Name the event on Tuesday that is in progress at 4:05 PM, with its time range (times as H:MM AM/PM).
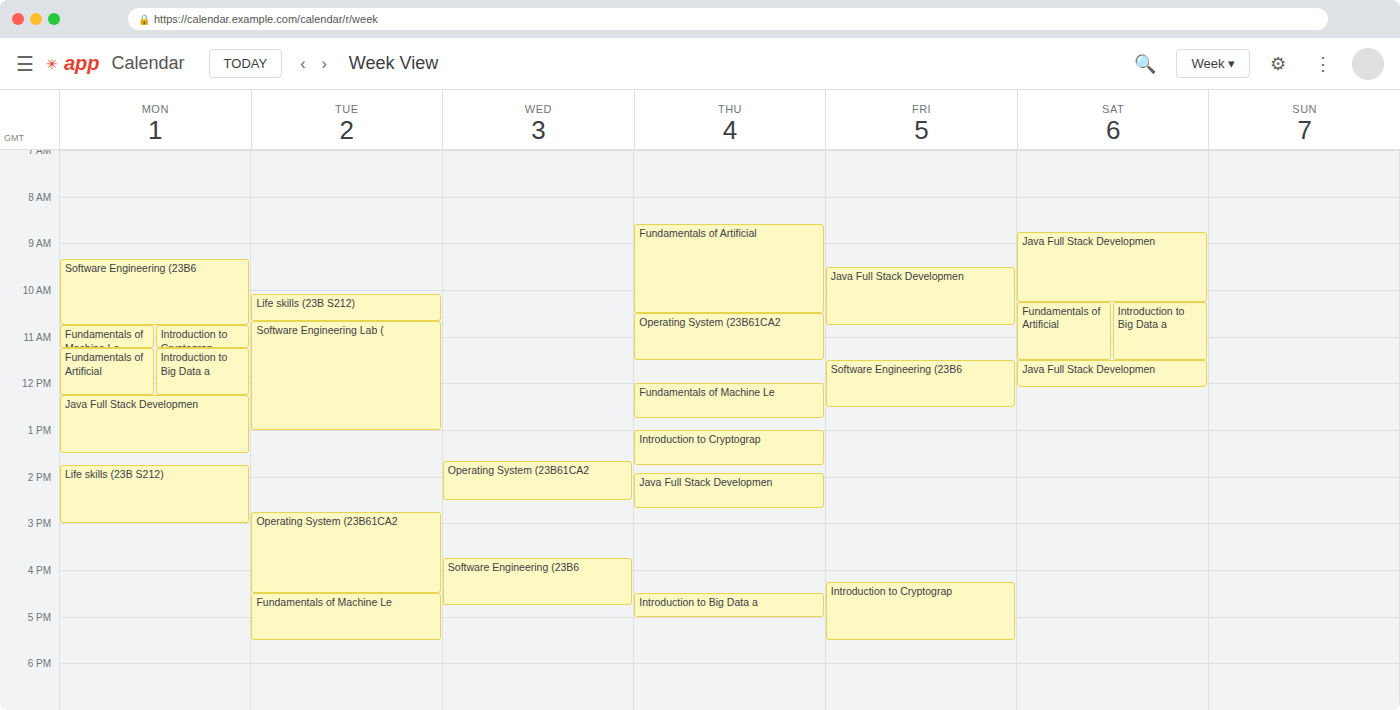
"Operating System (23B61CA2", 2:45 PM to 4:30 PM